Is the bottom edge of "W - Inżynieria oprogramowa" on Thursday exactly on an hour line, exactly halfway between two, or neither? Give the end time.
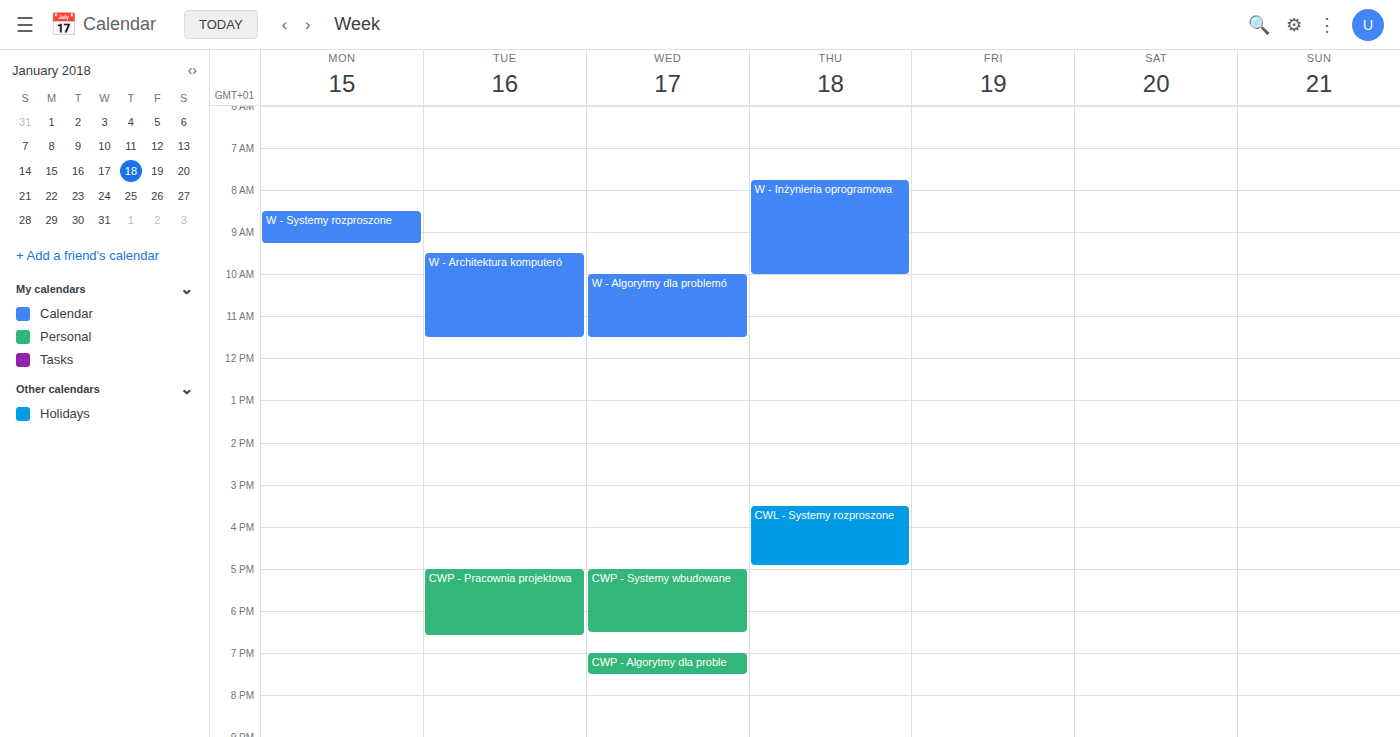
10:00 AM -- exactly on the 10 AM line.